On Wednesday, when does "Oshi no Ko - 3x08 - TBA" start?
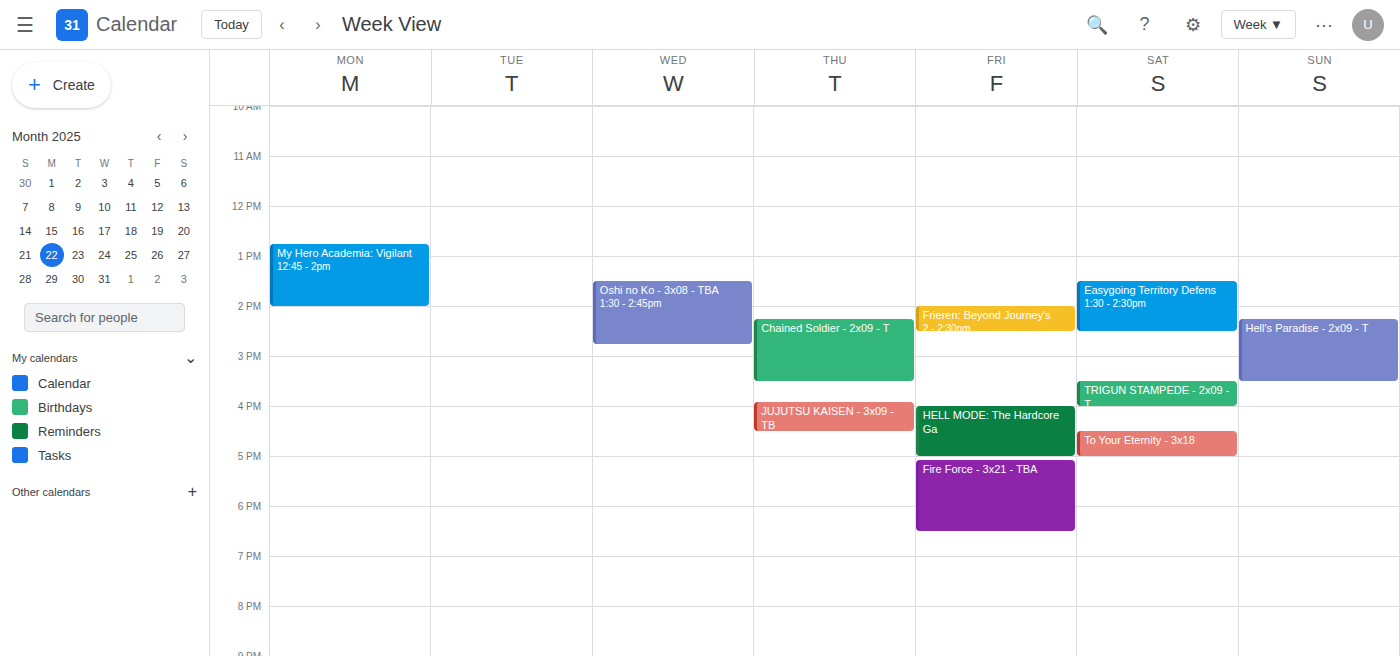
1:30 PM